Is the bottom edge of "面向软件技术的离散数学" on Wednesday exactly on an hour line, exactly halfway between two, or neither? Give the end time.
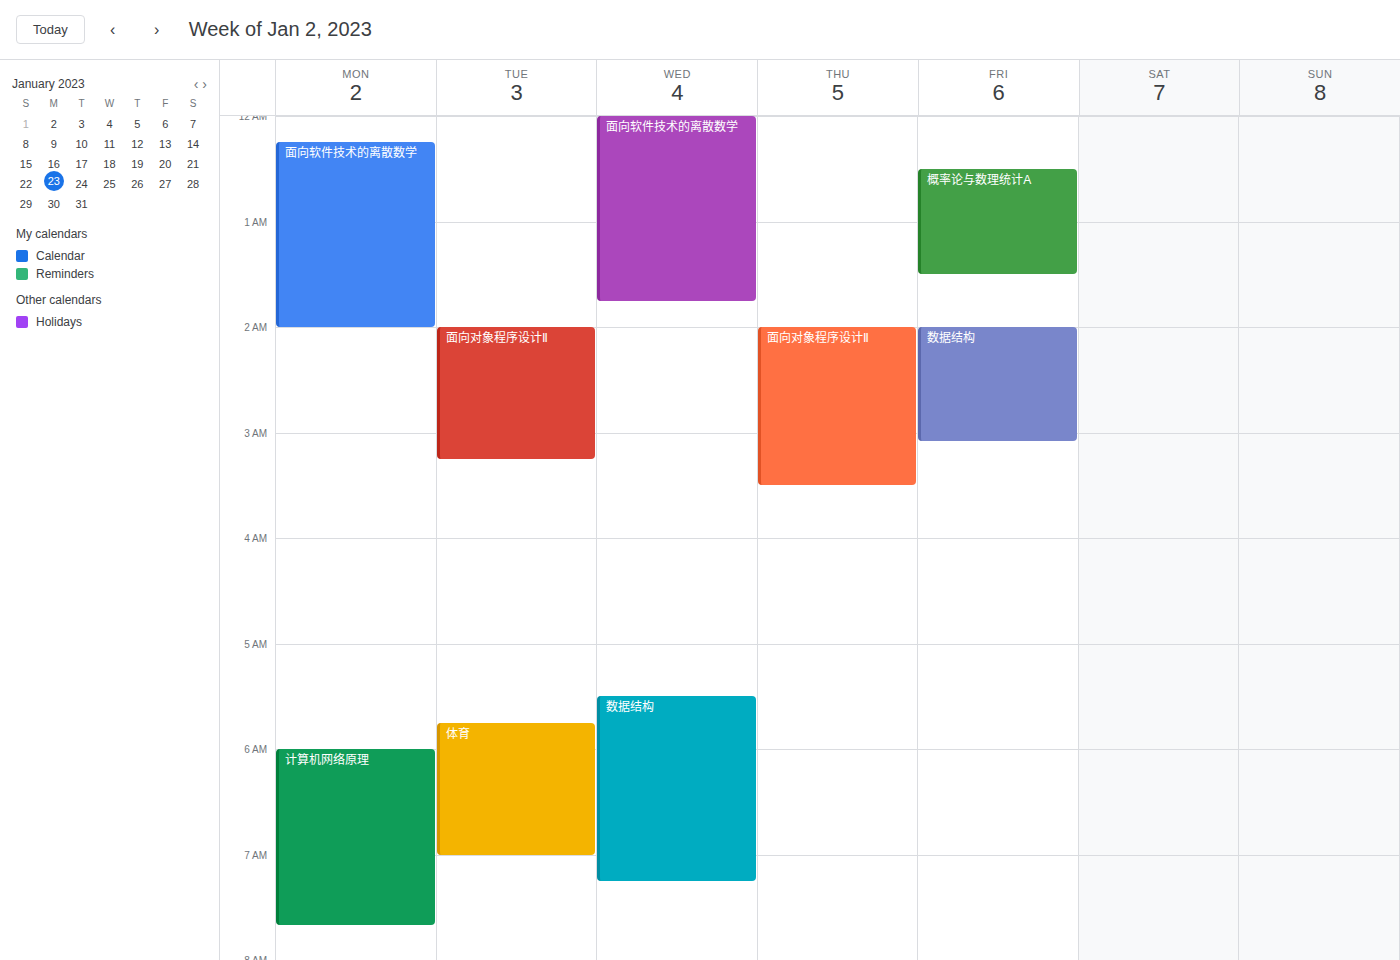
1:45 AM -- neither: three quarters of the way from the 1 AM line to the 2 AM line.